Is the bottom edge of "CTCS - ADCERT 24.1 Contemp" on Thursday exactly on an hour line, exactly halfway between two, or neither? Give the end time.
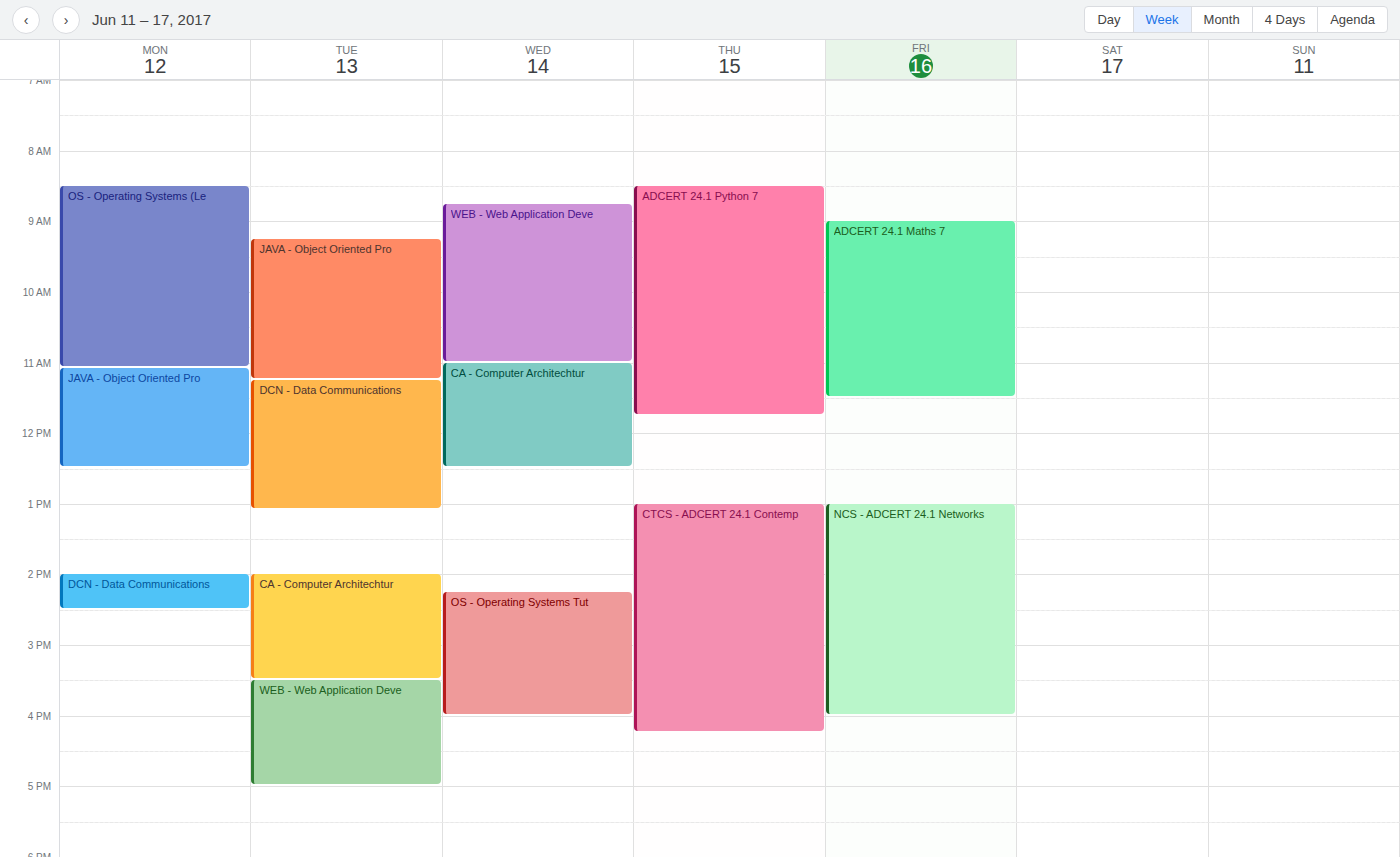
4:15 PM -- neither: a quarter of the way from the 4 PM line to the 5 PM line.